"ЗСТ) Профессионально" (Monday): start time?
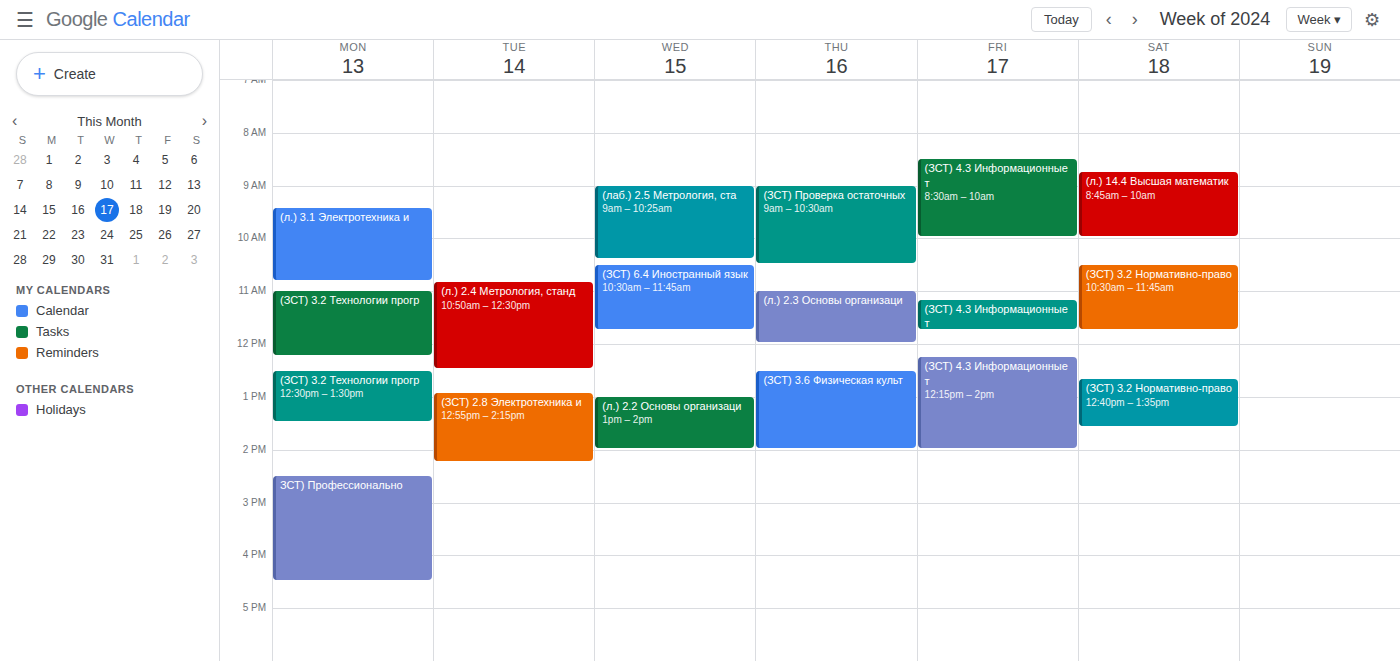
2:30 PM